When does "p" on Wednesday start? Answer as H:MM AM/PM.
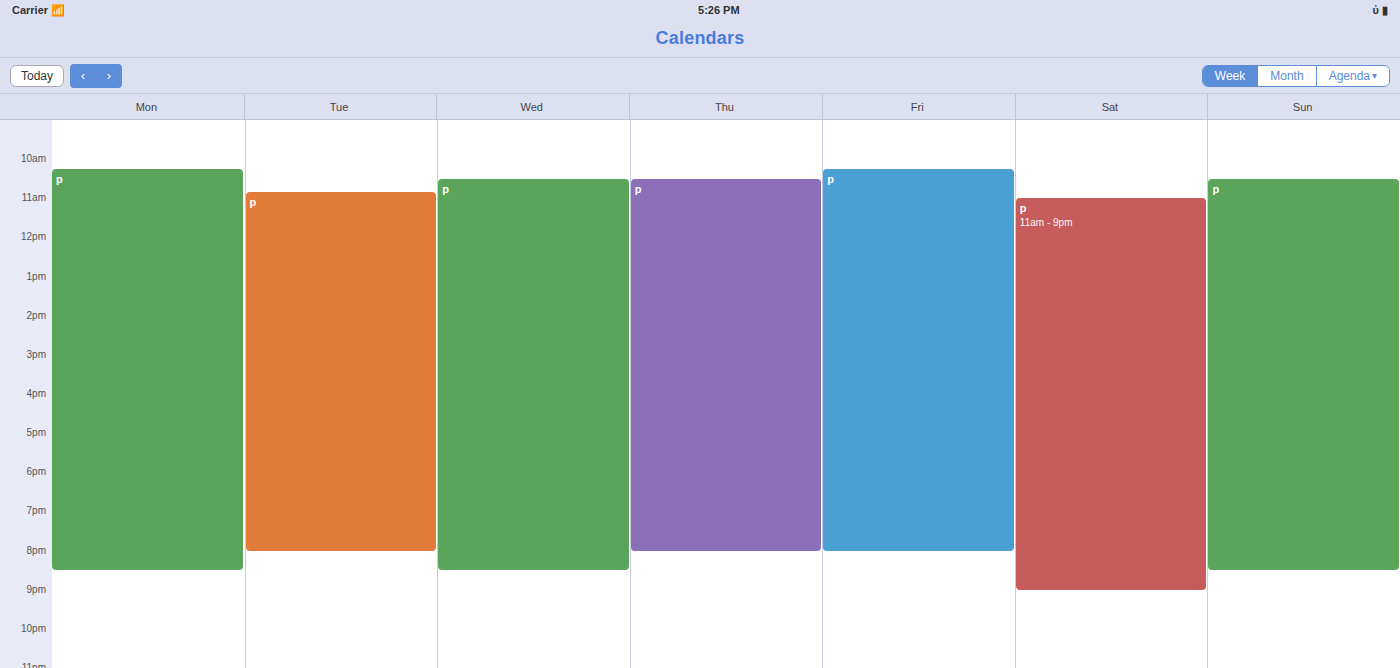
10:30 AM